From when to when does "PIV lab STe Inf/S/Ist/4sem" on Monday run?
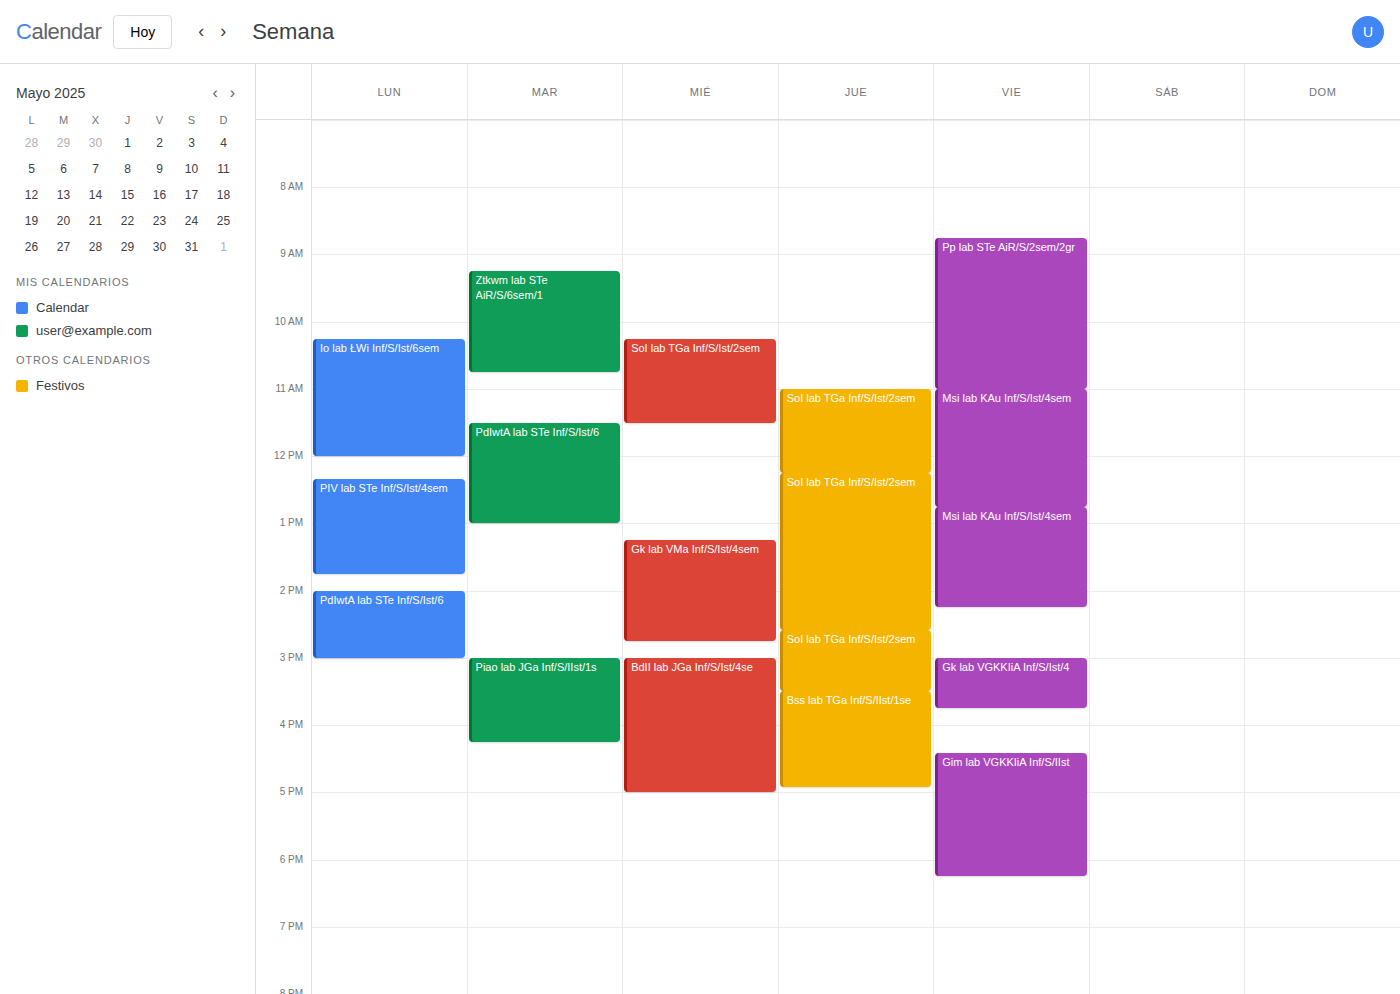
12:20 PM to 1:45 PM